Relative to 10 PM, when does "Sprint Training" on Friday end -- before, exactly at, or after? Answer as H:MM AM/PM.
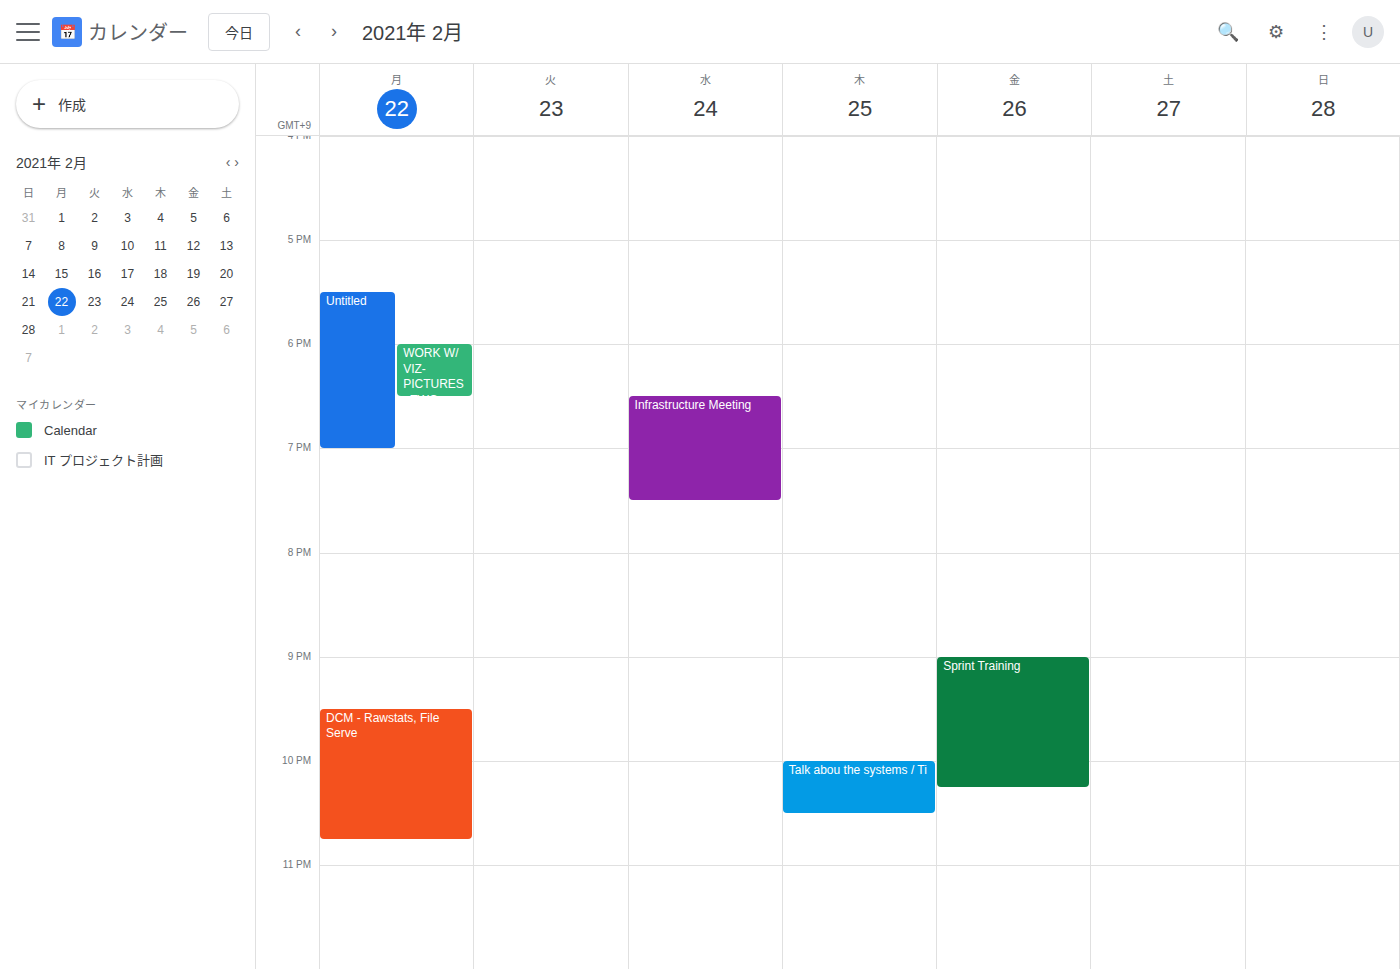
10:15 PM -- after 10 PM, 15 minutes below the 10 PM line.